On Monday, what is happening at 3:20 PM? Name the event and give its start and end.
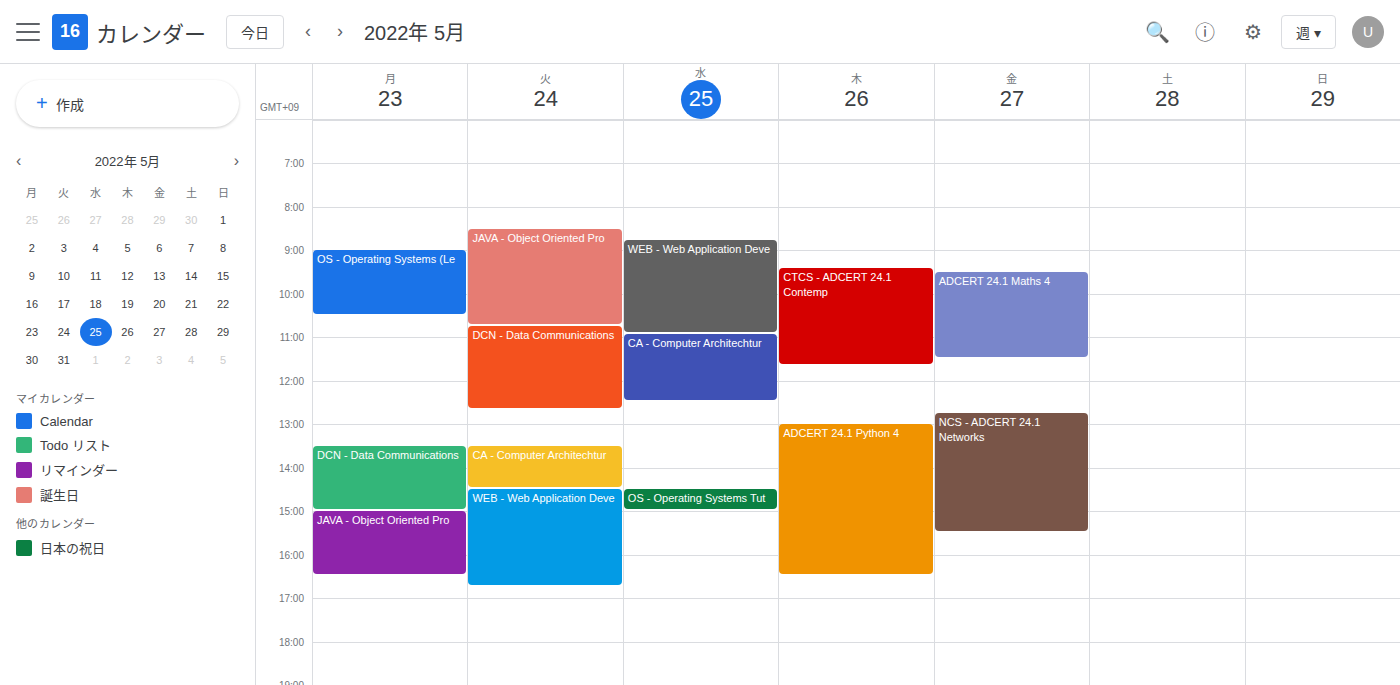
"JAVA - Object Oriented Pro", 3:00 PM to 4:30 PM